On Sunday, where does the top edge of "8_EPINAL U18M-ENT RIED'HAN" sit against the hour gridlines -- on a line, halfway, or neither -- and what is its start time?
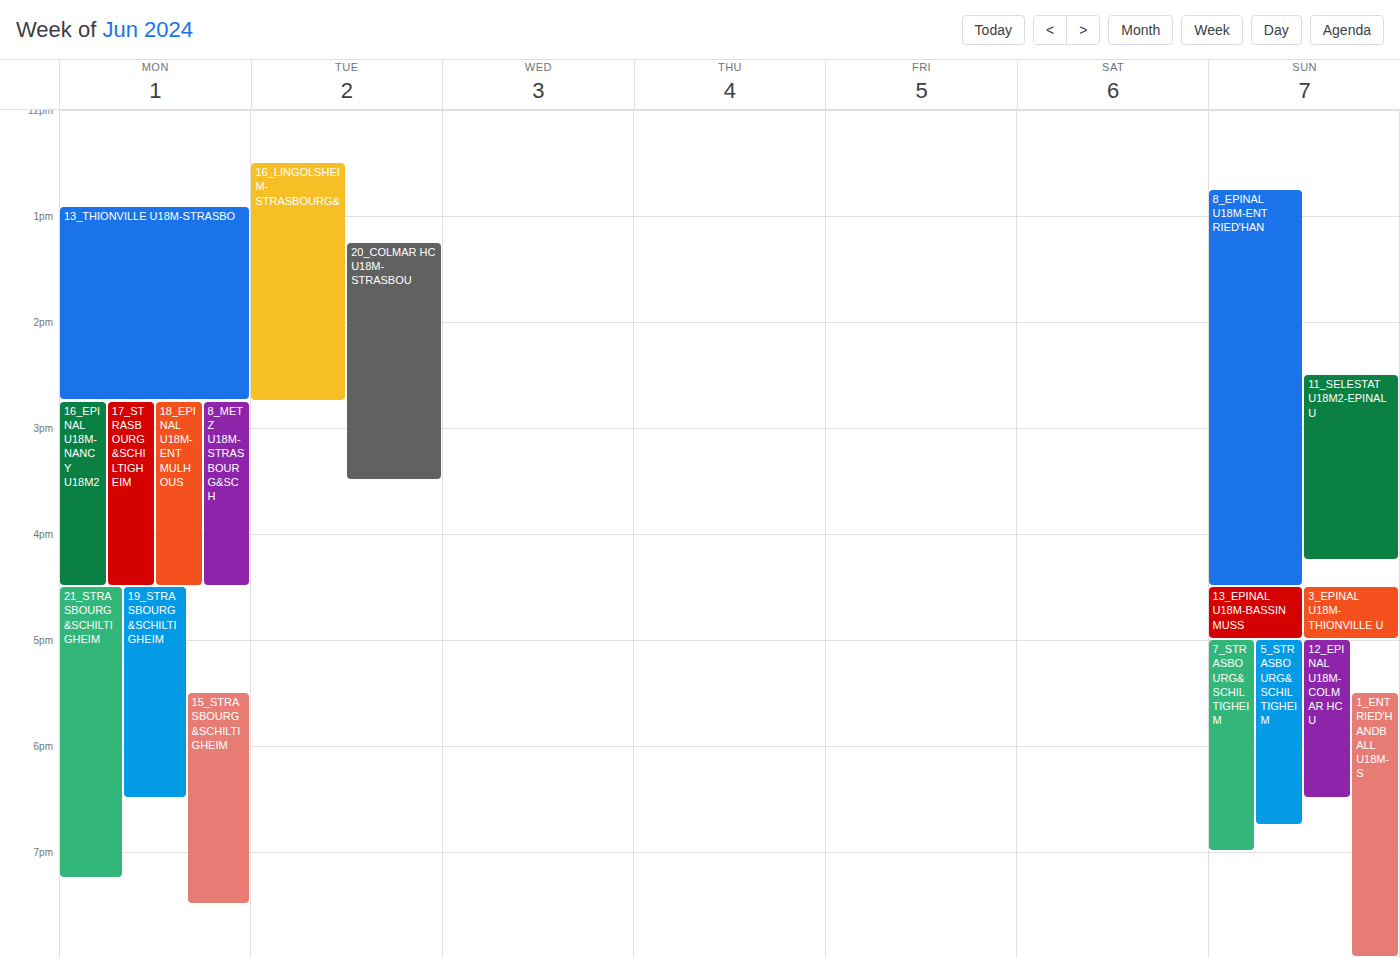
12:45 PM -- neither: three quarters of the way from the 12 PM line to the 1 PM line.